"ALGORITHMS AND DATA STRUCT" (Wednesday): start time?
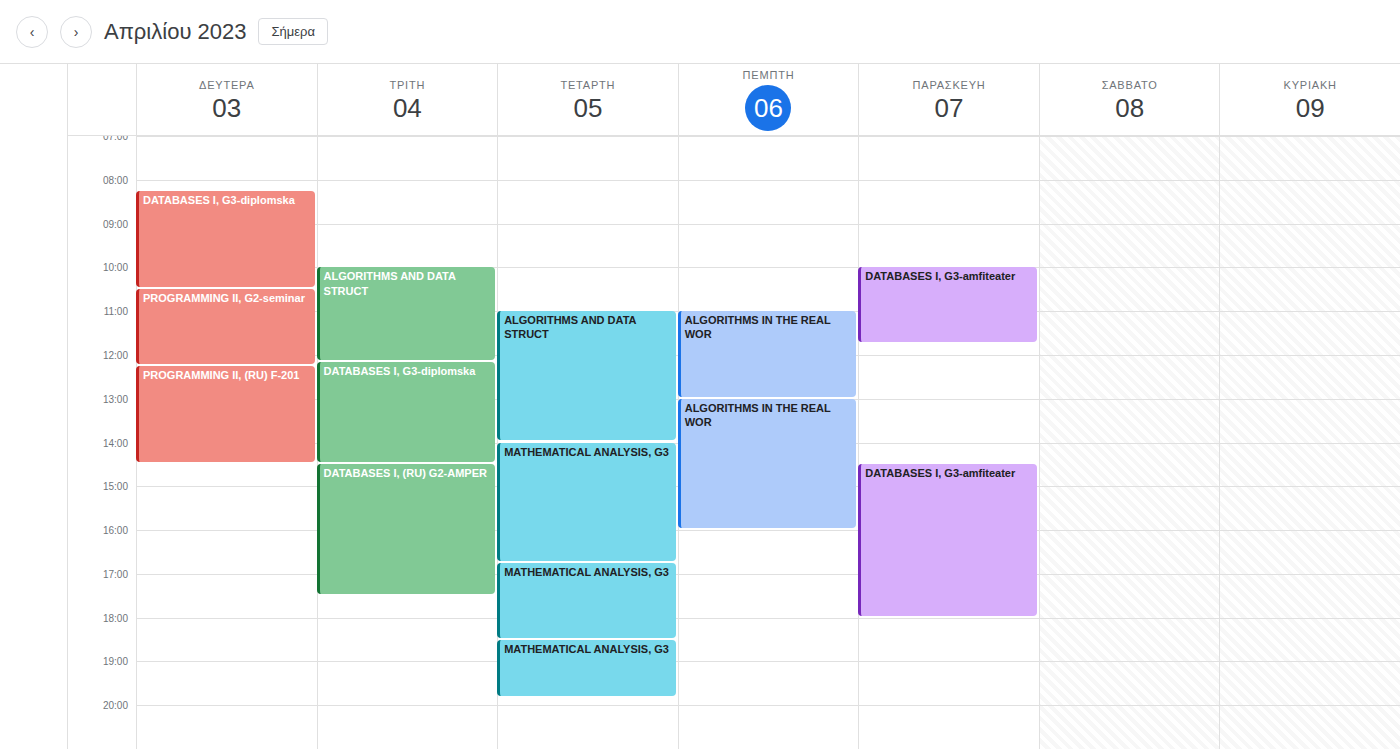
11:00 AM